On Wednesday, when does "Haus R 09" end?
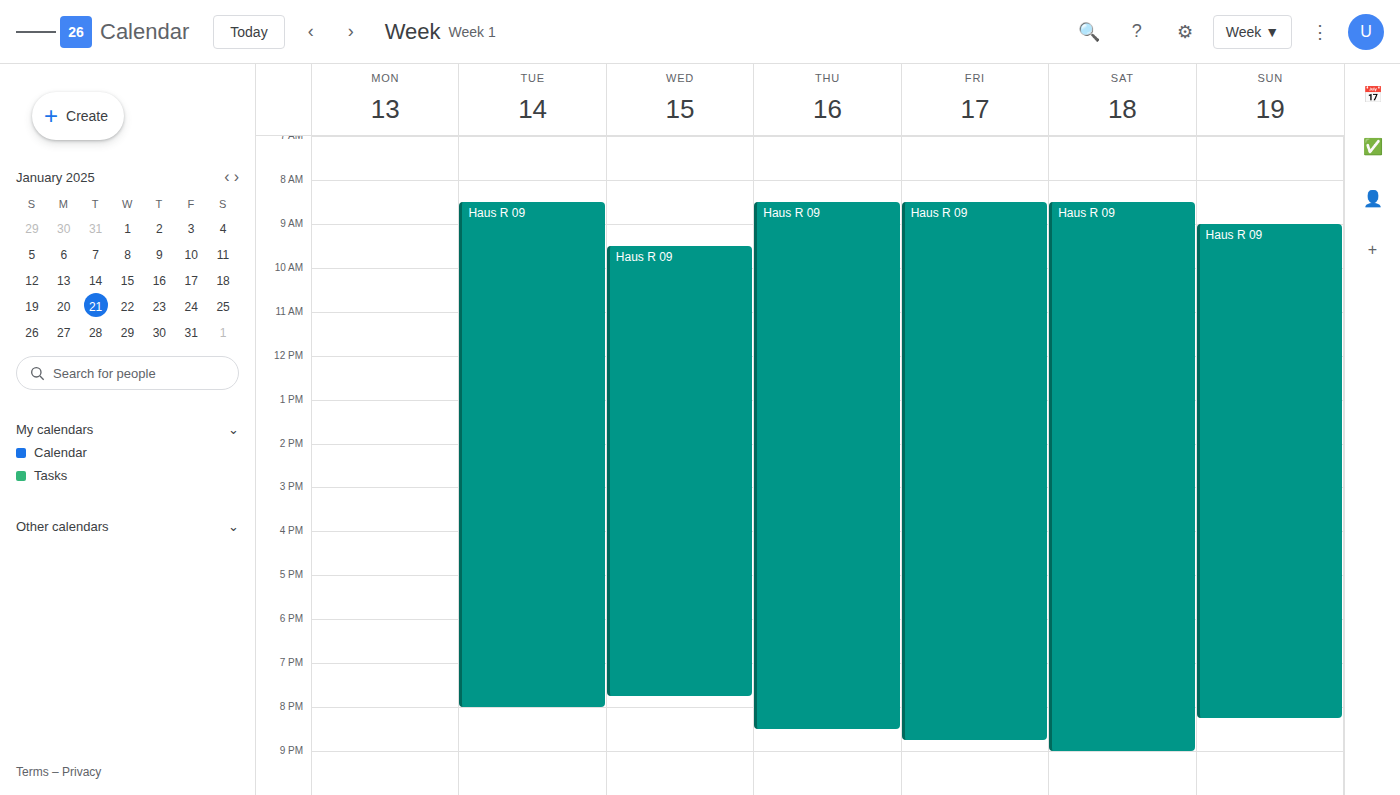
7:45 PM